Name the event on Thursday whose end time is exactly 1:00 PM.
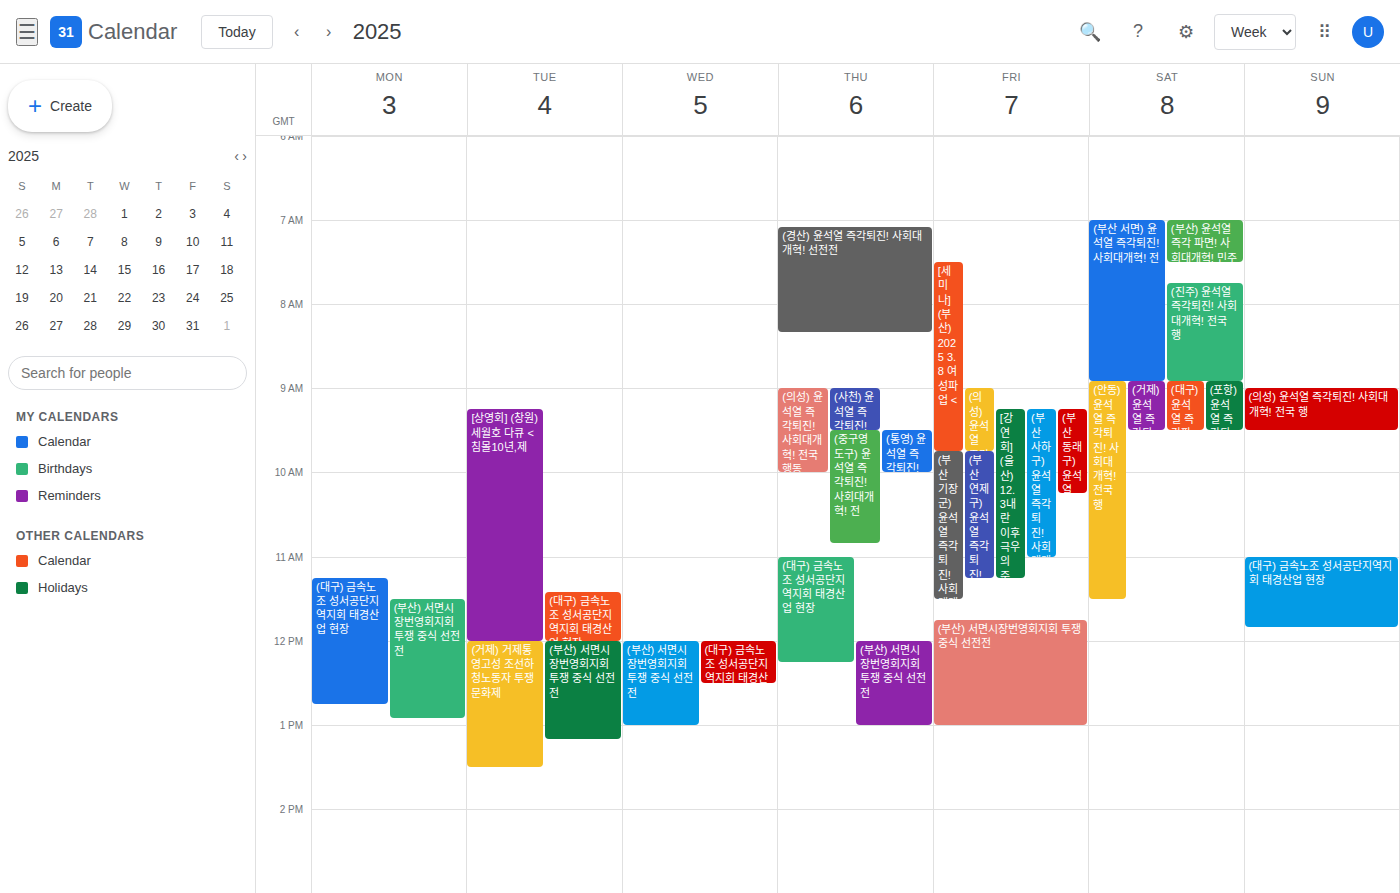
"(부산) 서면시장번영회지회 투쟁 중식 선전전"